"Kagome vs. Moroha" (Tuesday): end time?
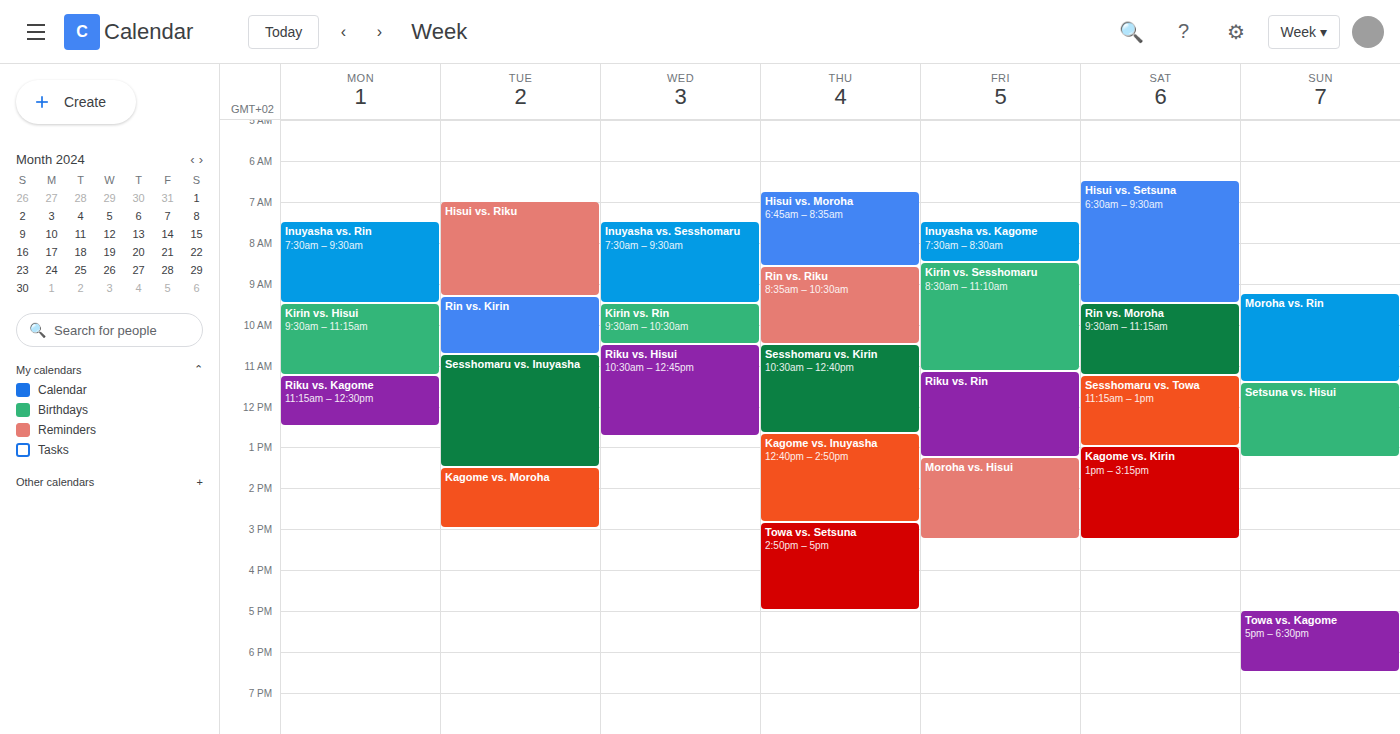
3:00 PM